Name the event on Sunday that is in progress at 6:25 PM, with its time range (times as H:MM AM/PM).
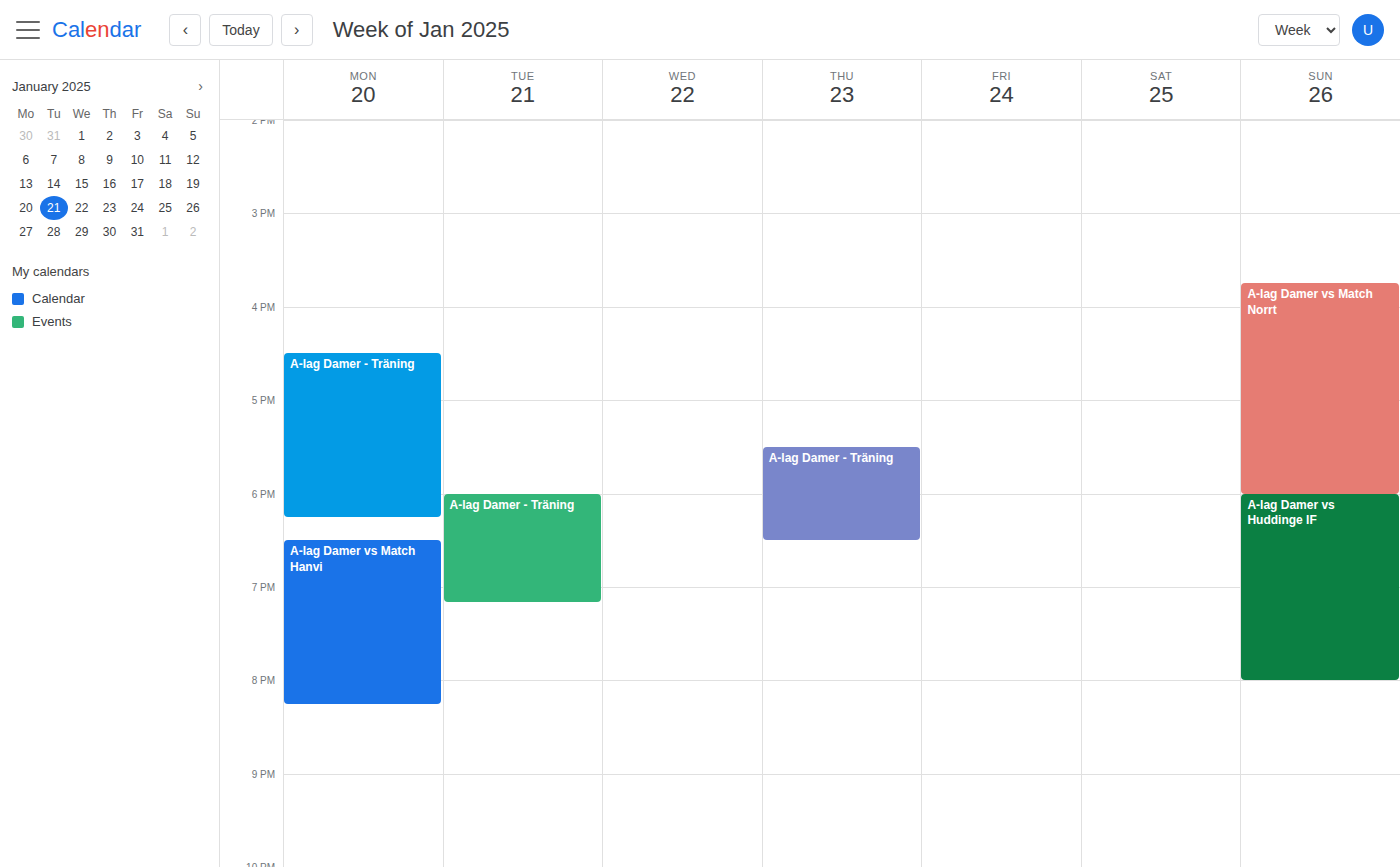
"A-lag Damer vs Huddinge IF", 6:00 PM to 8:00 PM